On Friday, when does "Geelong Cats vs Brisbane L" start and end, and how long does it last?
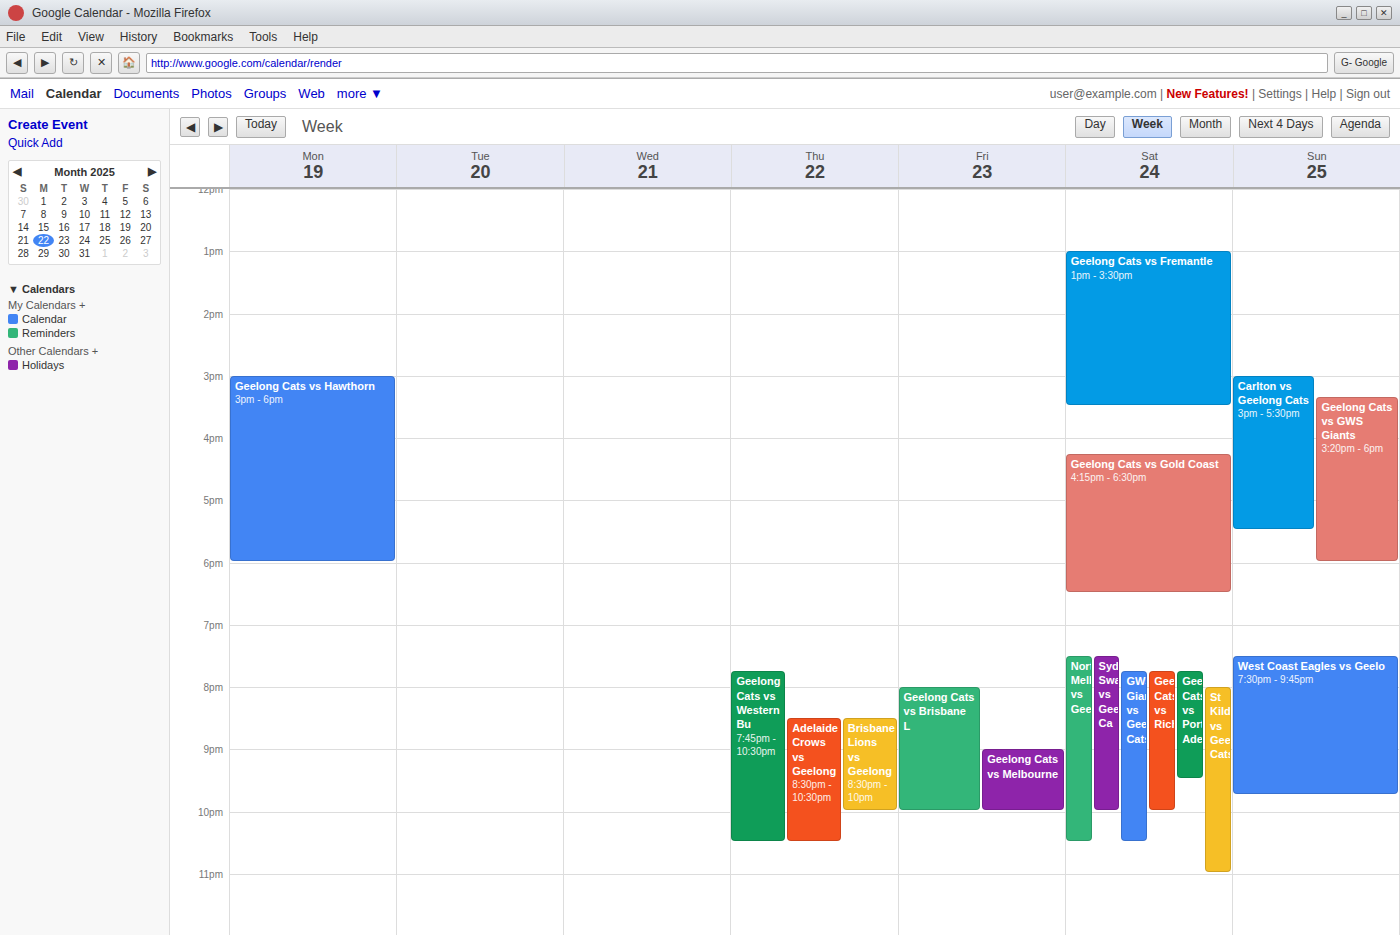
8:00 PM to 10:00 PM, 2 hours